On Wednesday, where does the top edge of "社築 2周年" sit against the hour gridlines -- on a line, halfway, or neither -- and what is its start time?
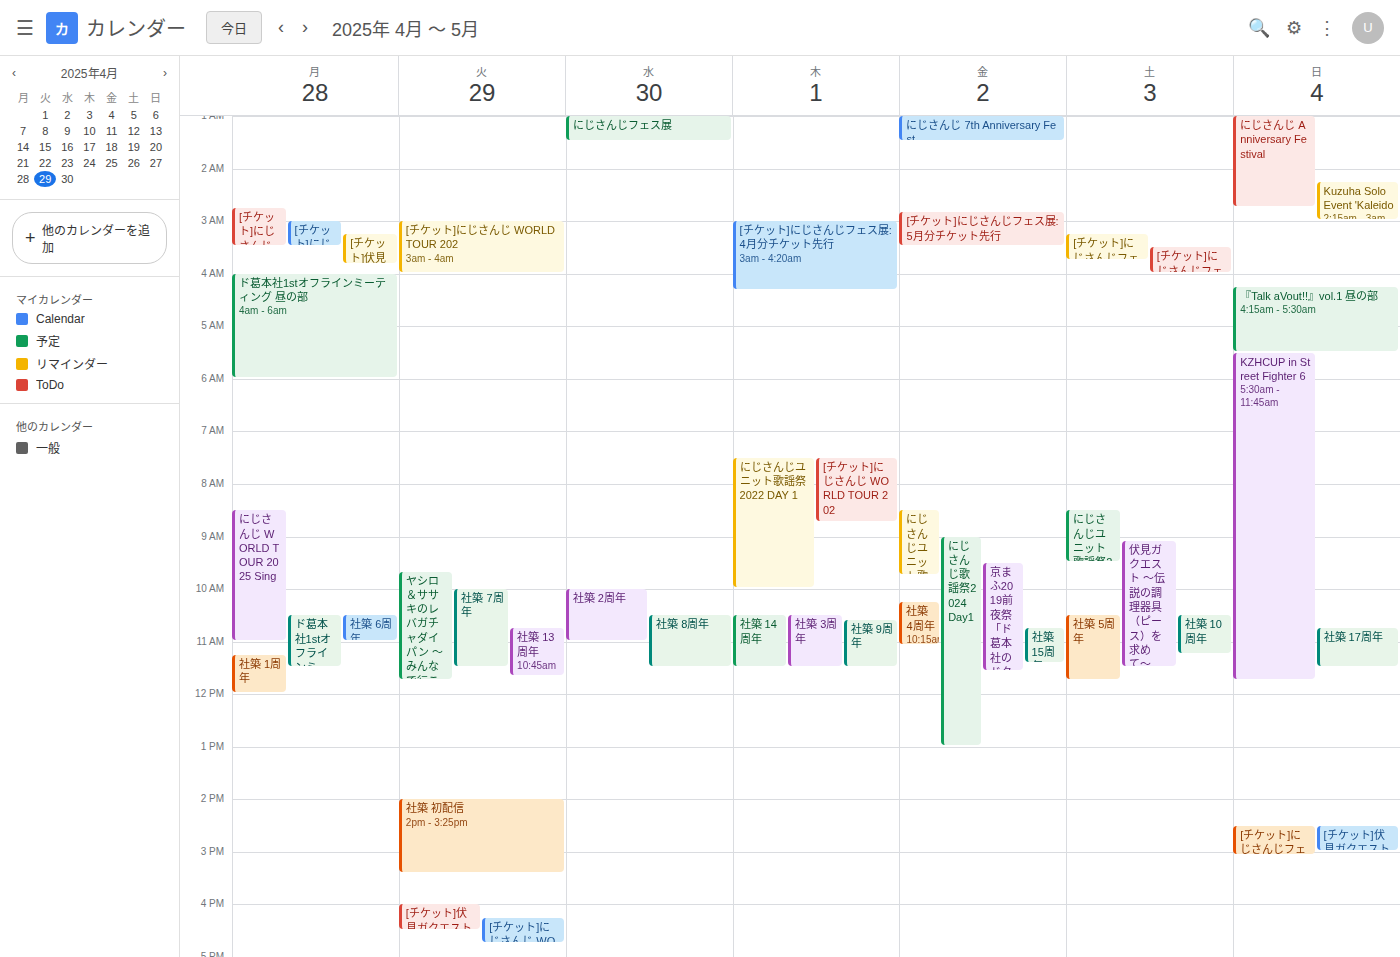
10:00 AM -- exactly on the 10 AM line.